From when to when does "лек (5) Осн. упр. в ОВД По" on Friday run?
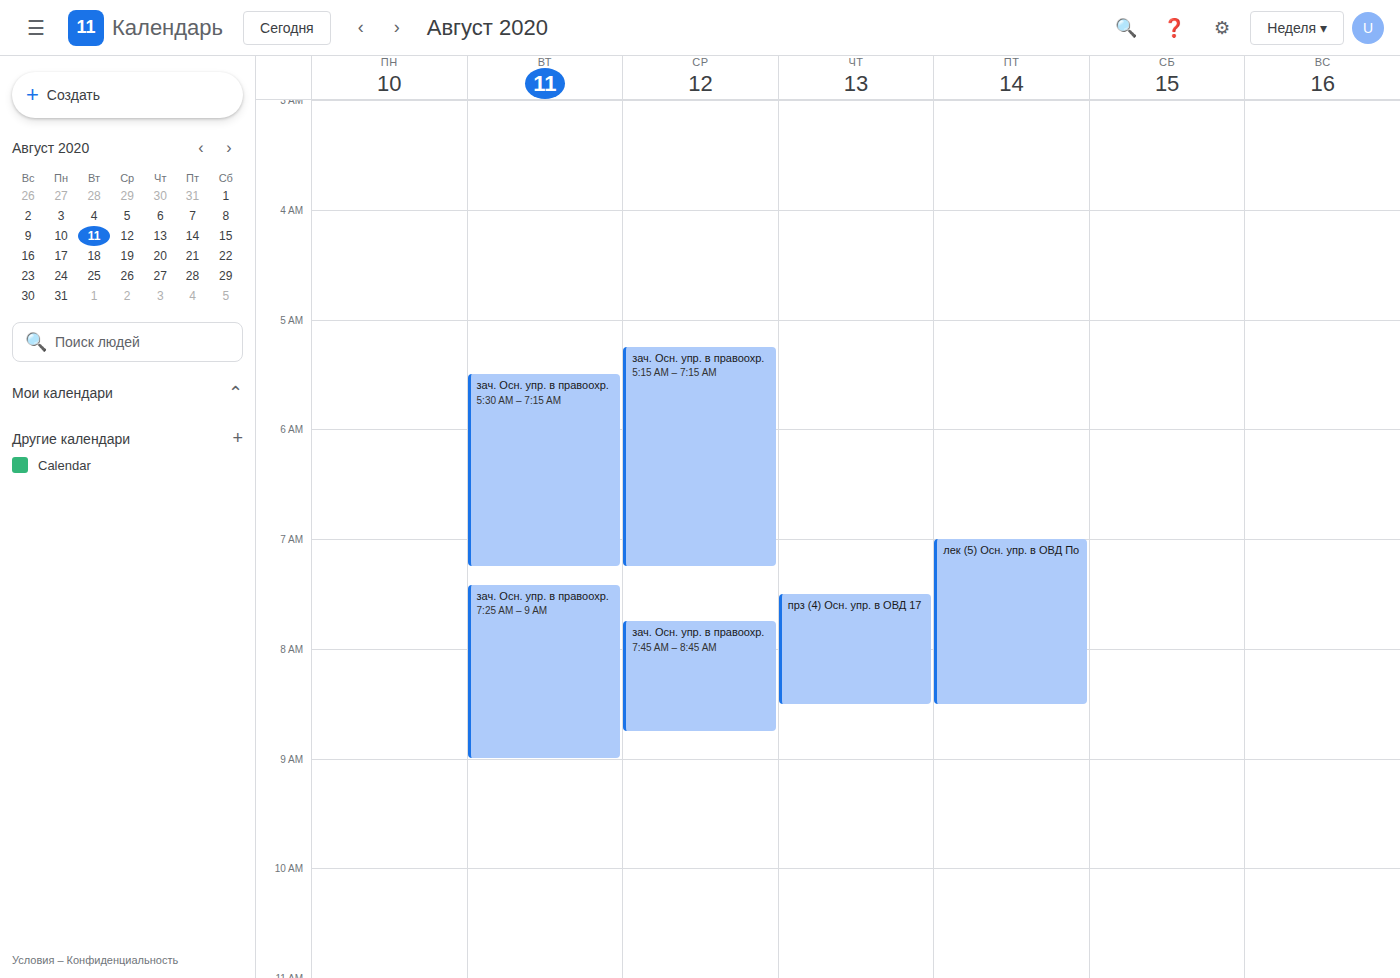
7:00 AM to 8:30 AM